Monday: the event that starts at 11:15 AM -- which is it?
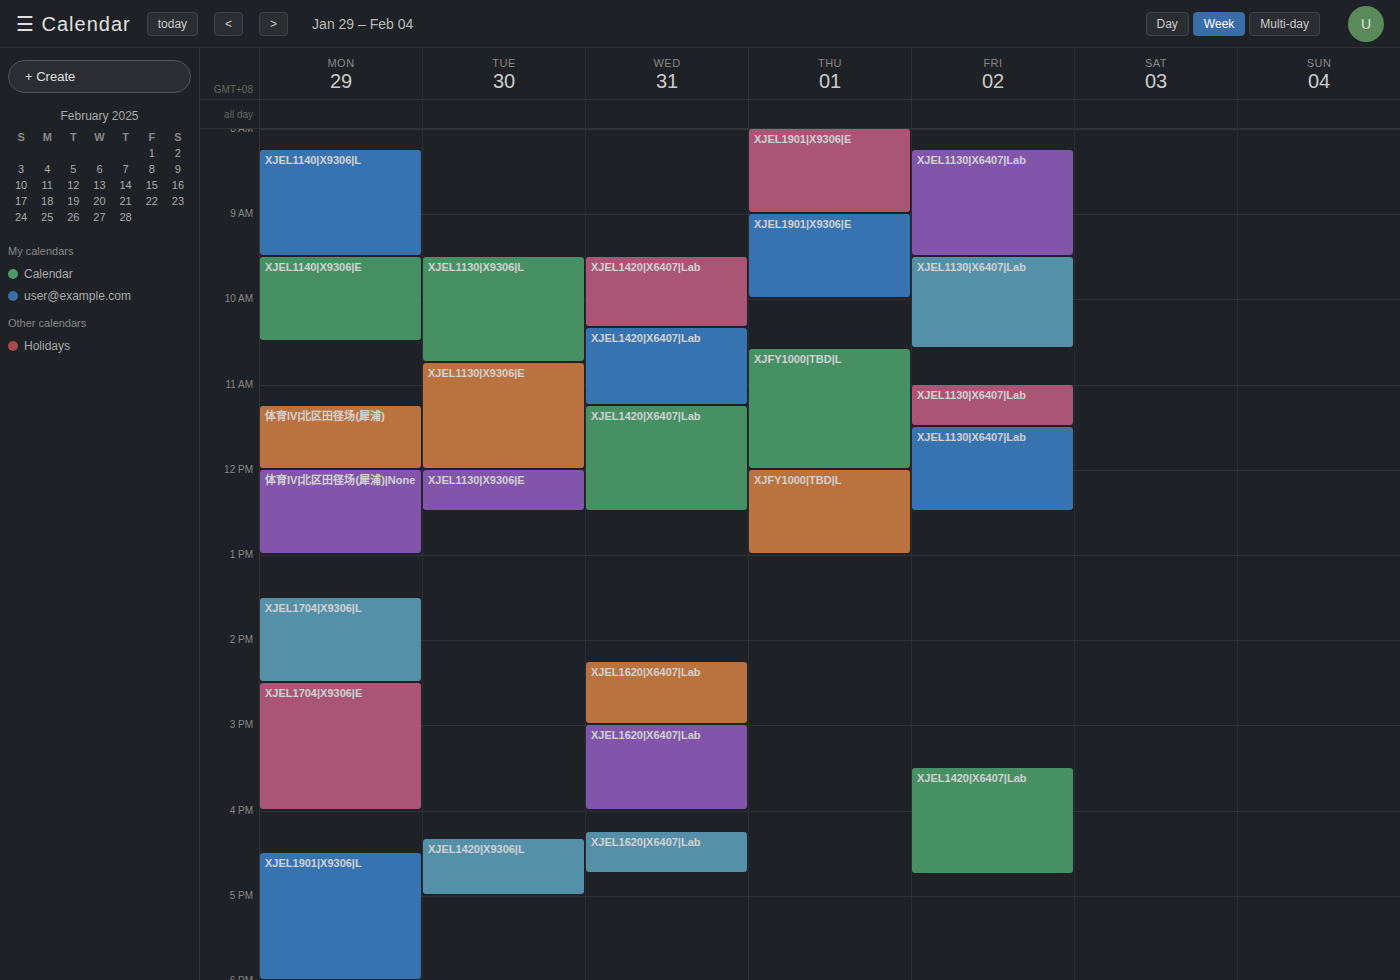
"体育IV|北区田径场(犀浦)"